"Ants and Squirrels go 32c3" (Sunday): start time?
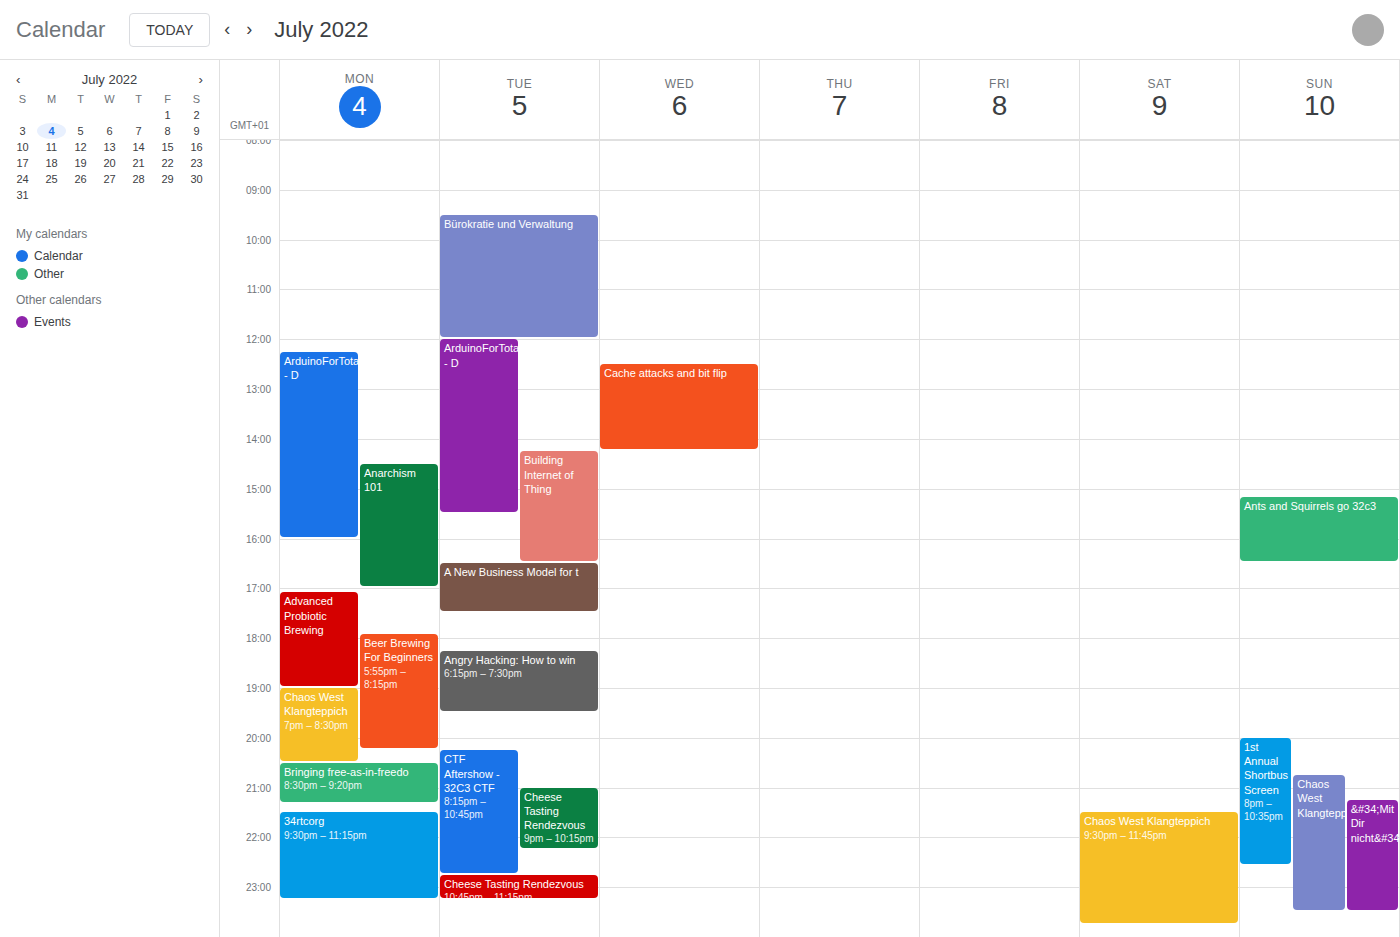
3:10 PM